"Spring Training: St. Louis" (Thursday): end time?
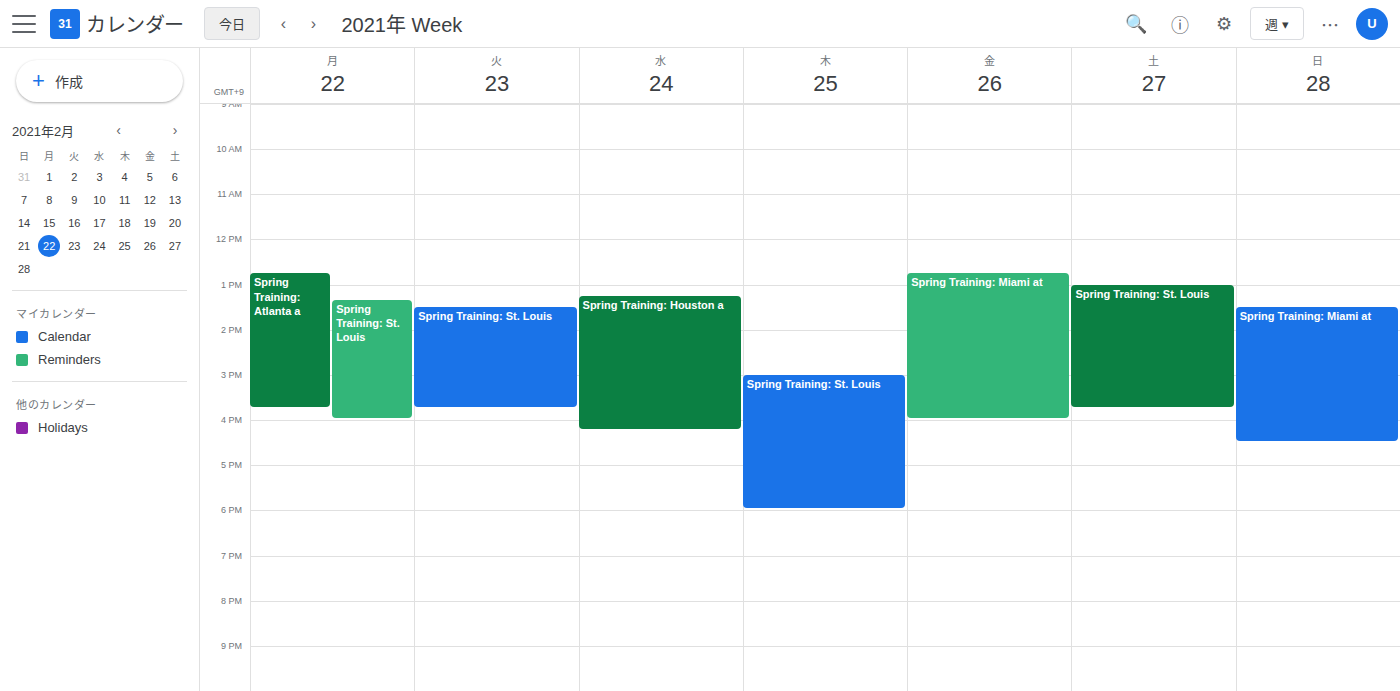
6:00 PM